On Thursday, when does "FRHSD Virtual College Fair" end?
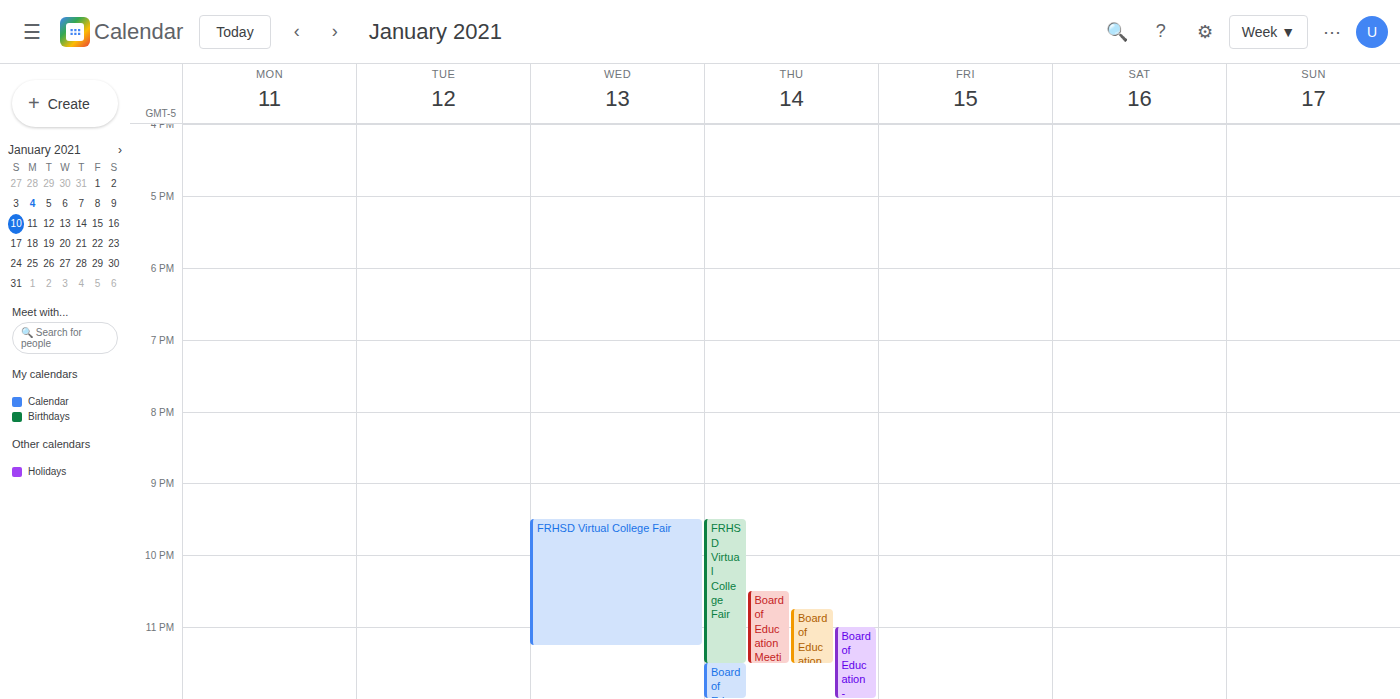
11:30 PM